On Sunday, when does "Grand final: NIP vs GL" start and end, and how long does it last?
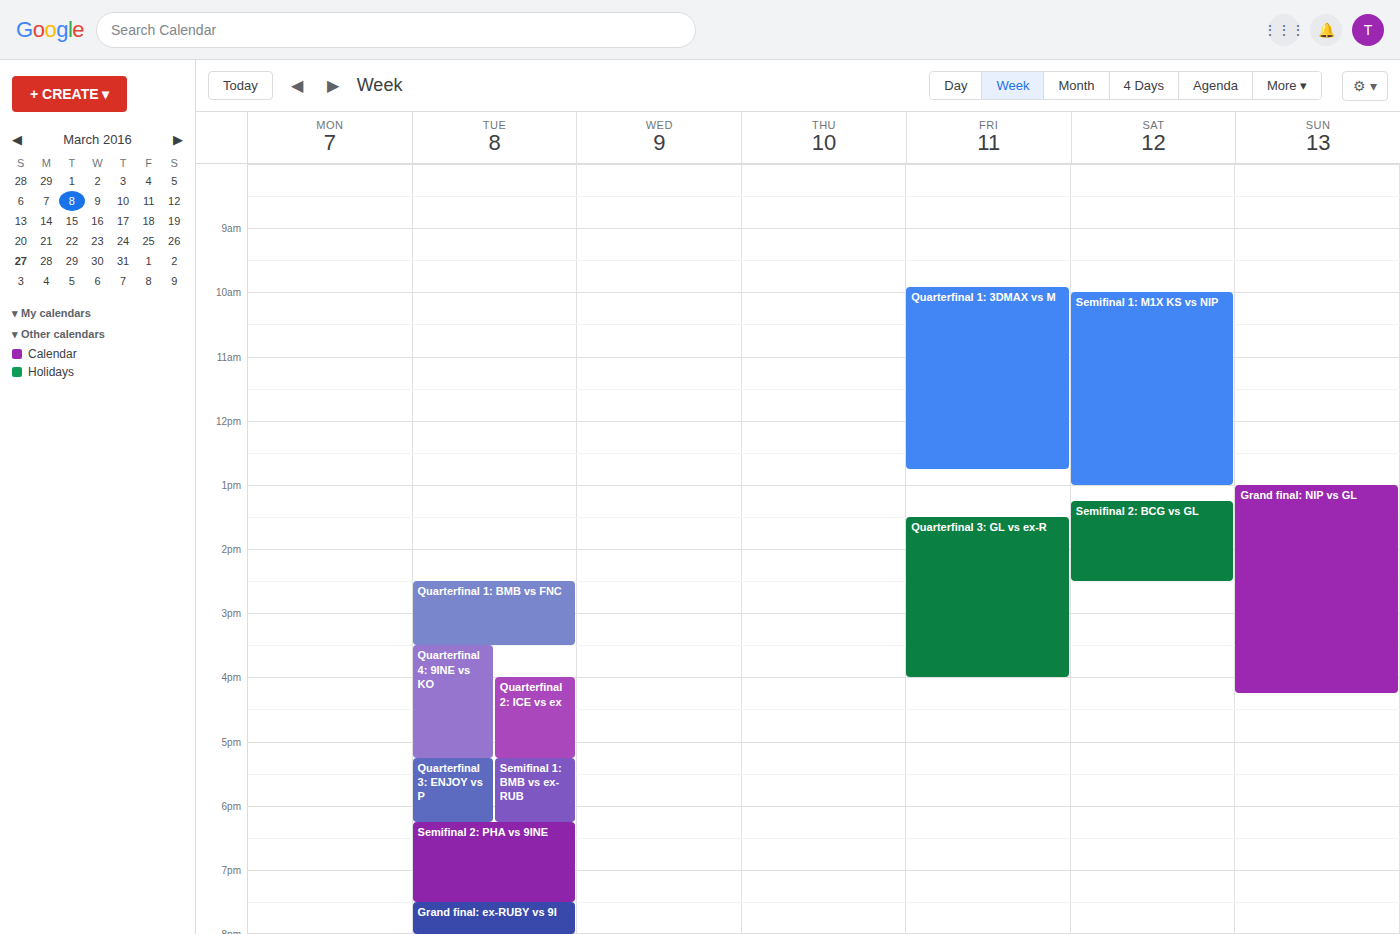
1:00 PM to 4:15 PM, 3 hours 15 minutes